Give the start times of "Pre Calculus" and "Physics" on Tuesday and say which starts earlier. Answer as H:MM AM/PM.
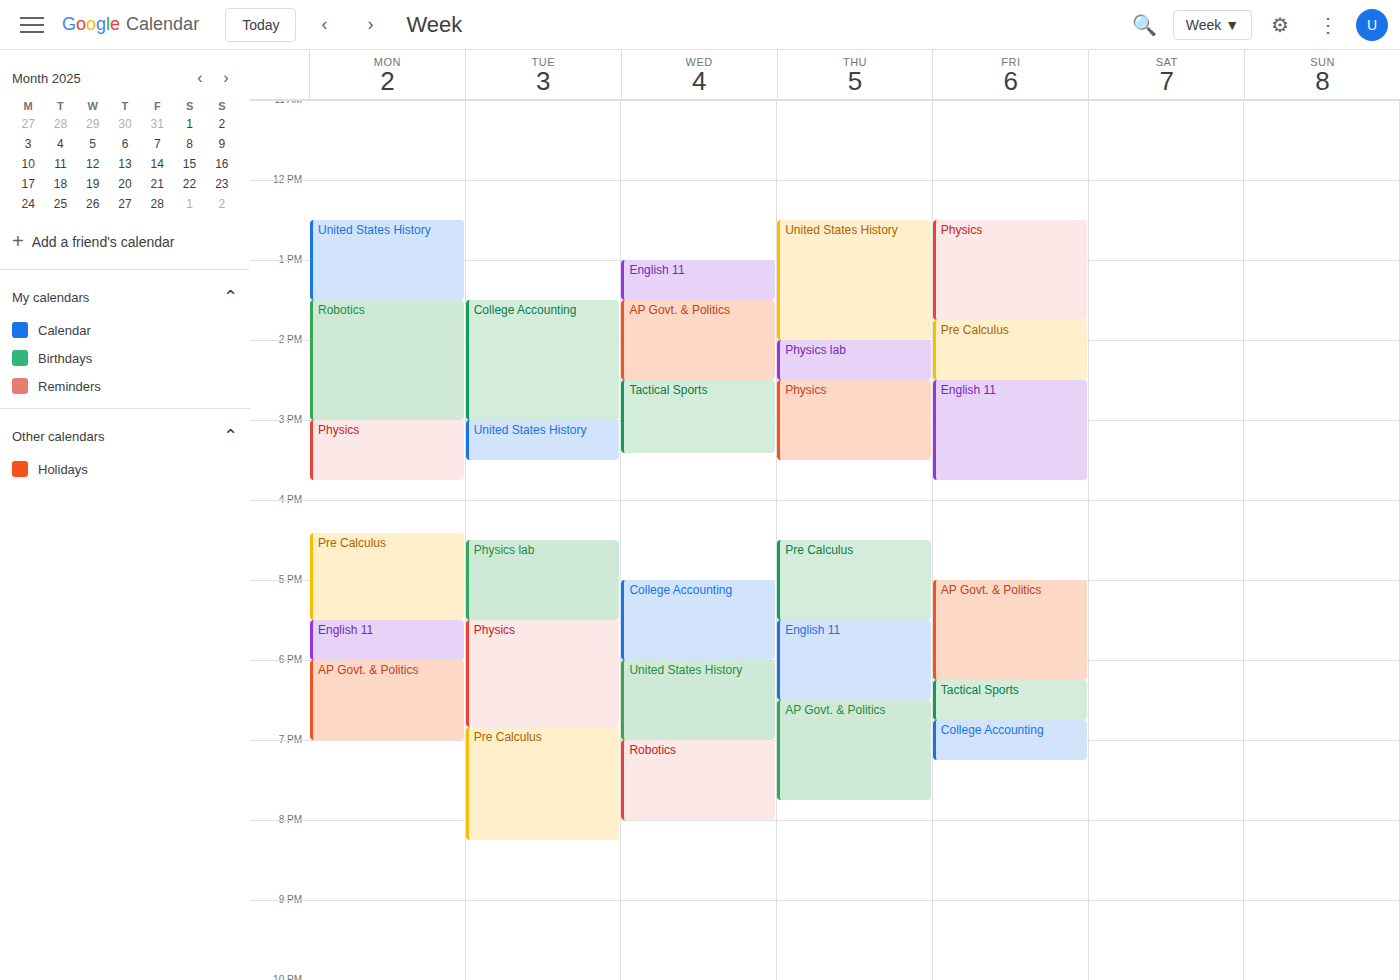
"Physics" 5:30 PM; "Pre Calculus" 6:50 PM.